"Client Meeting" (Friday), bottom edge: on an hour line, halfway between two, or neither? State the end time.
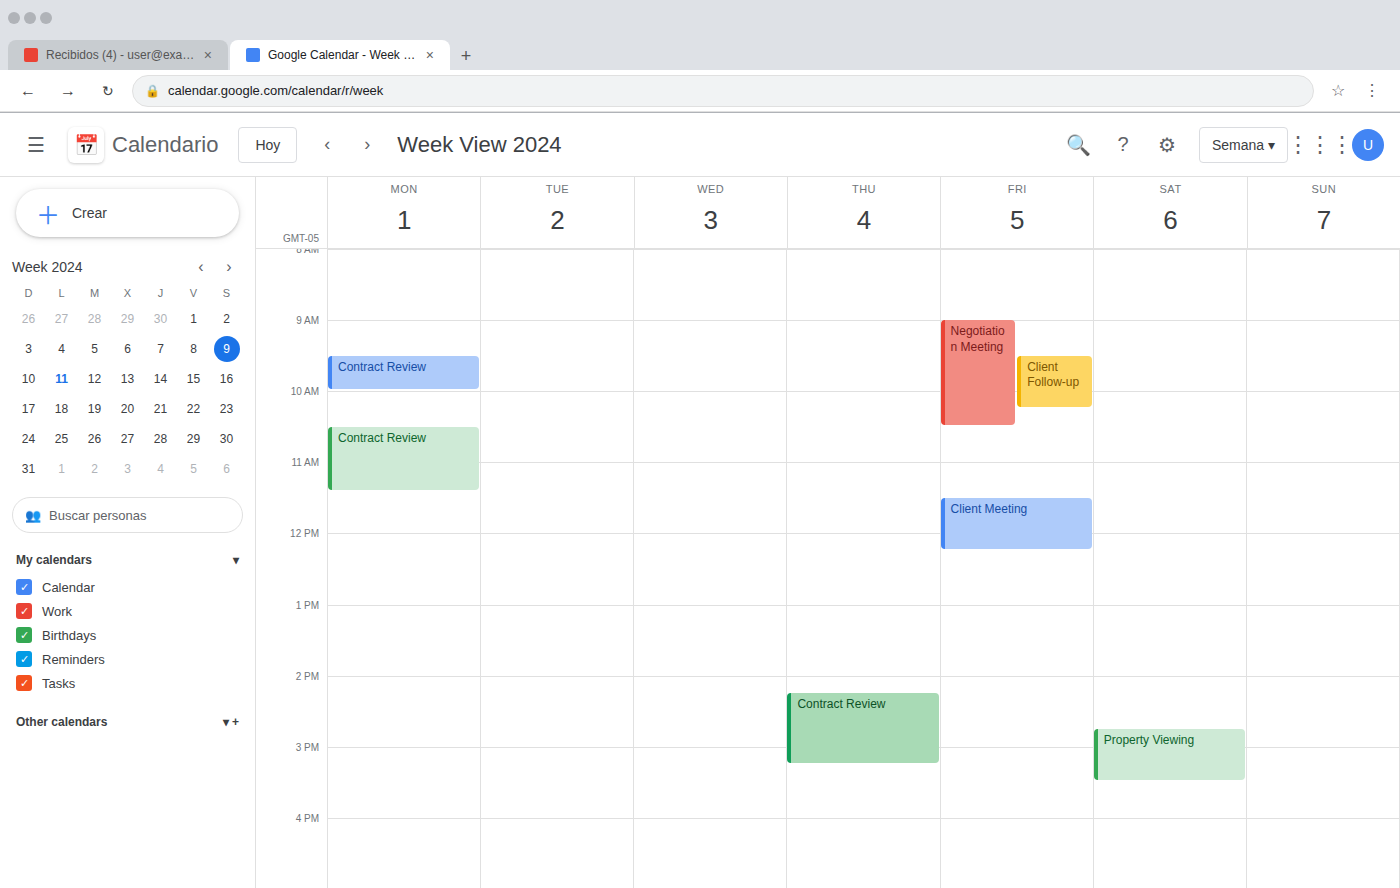
12:15 PM -- neither: a quarter of the way from the 12 PM line to the 1 PM line.